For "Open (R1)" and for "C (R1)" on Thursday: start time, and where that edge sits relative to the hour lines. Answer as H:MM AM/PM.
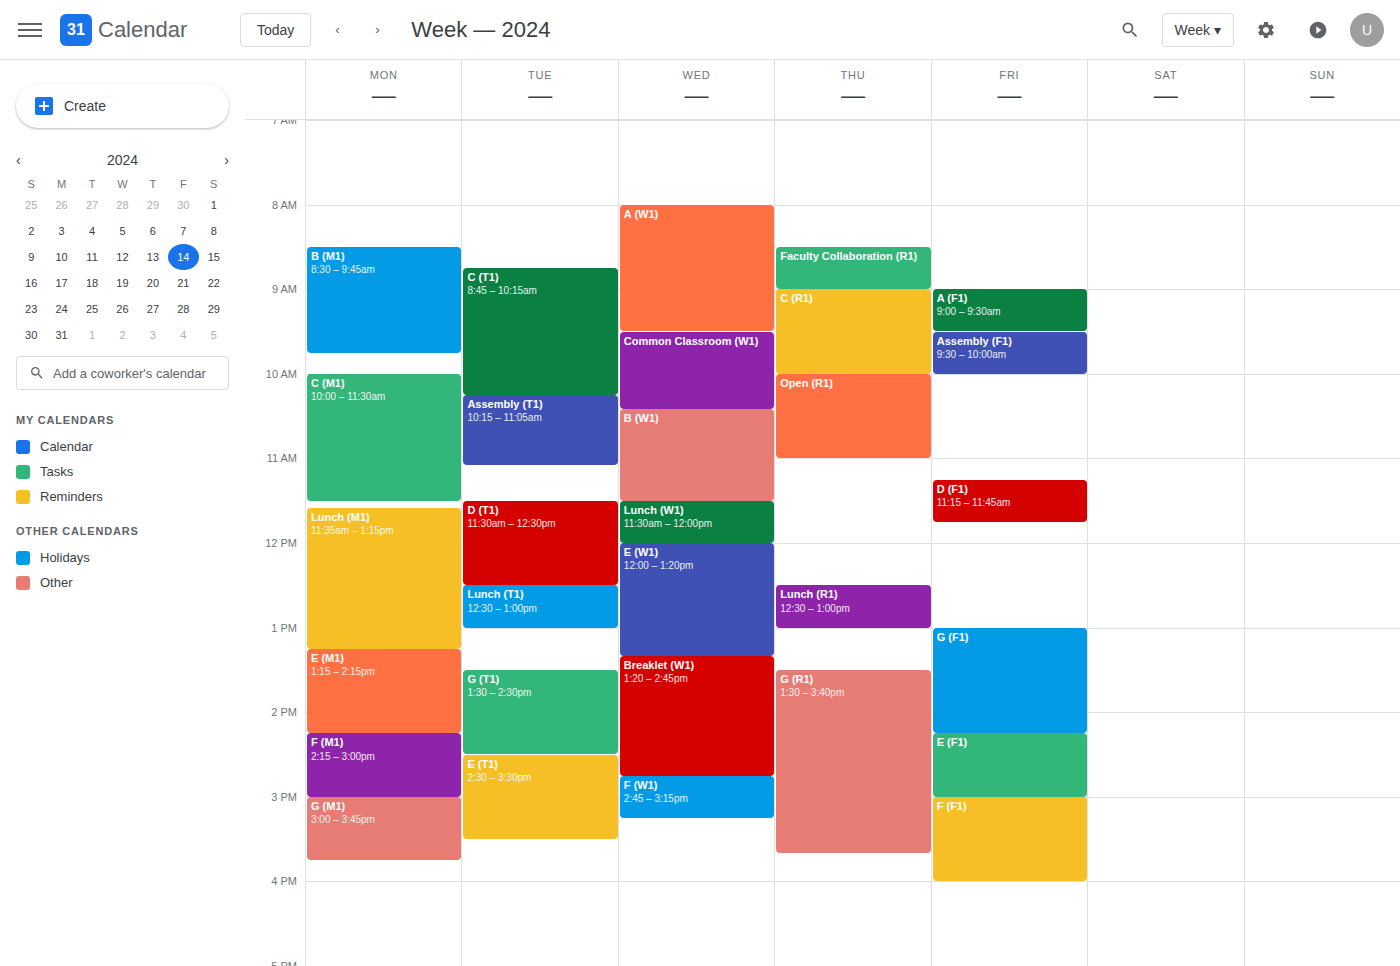
"Open (R1)": 10:00 AM, exactly on the 10 AM line. "C (R1)": 9:00 AM, exactly on the 9 AM line.